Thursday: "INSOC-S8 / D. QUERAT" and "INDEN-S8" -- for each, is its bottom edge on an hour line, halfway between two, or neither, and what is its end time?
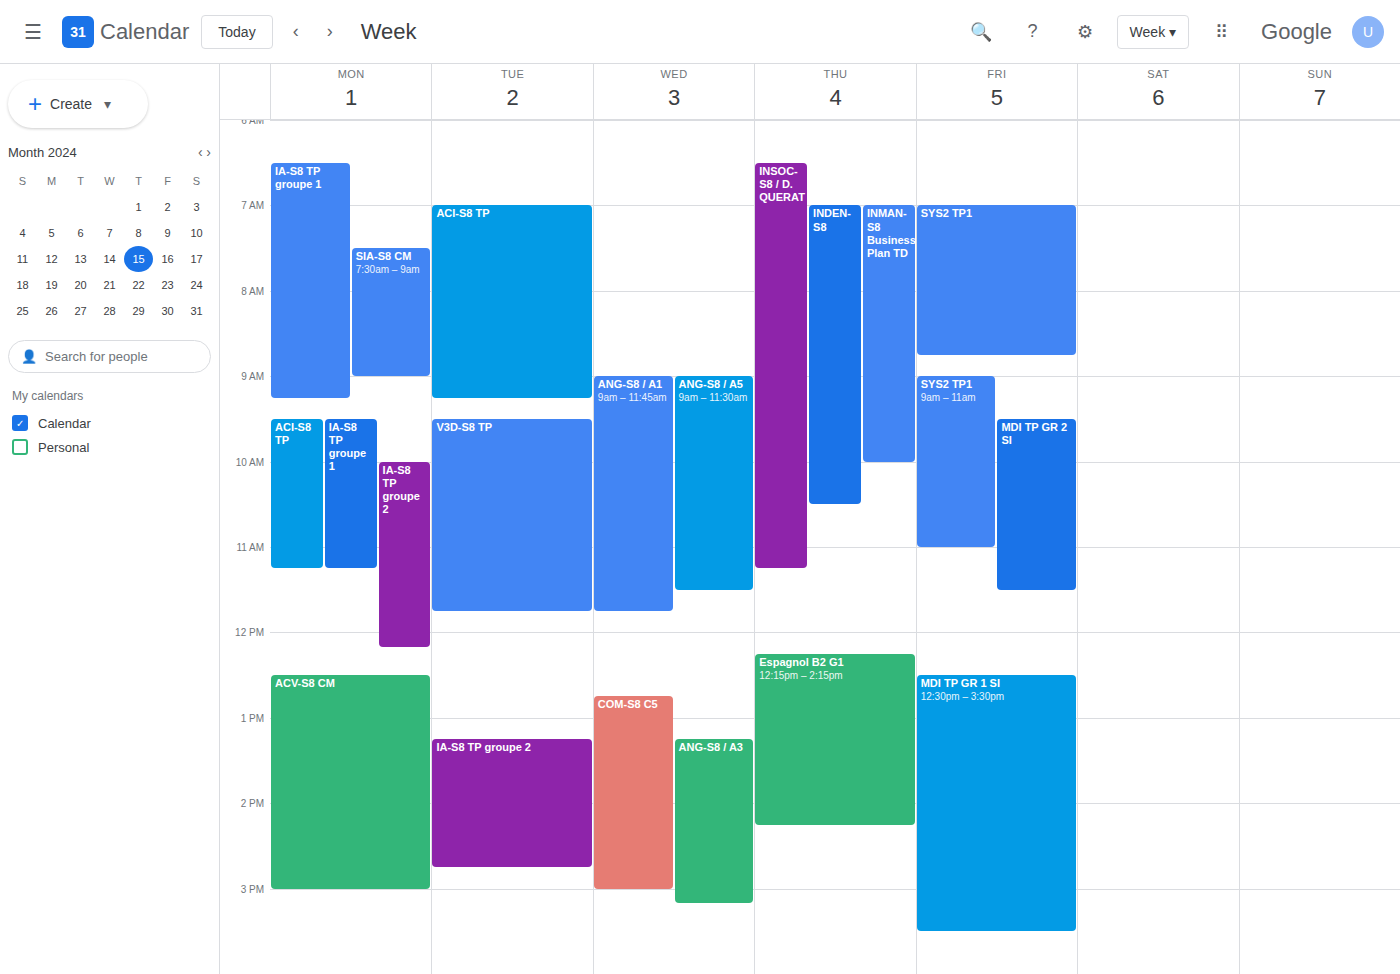
"INSOC-S8 / D. QUERAT": 11:15, neither: a quarter of the way from the 11:00 line to the 12:00 line. "INDEN-S8": 10:30, halfway between the 10:00 and 11:00 lines.